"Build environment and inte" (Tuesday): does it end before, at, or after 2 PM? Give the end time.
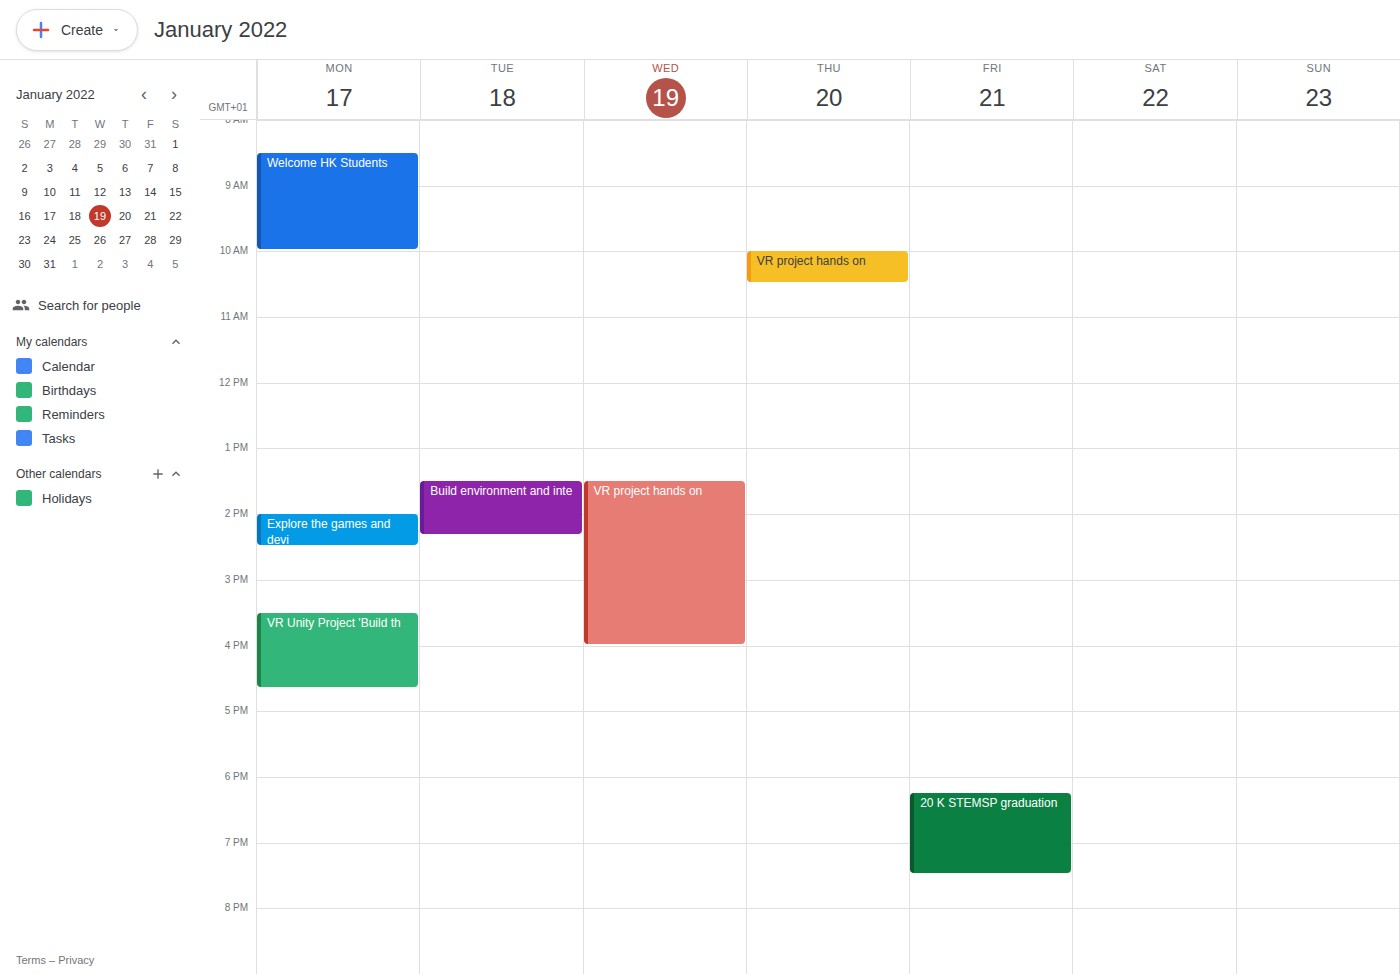
2:20 PM -- after 2 PM, 20 minutes below the 2 PM line.